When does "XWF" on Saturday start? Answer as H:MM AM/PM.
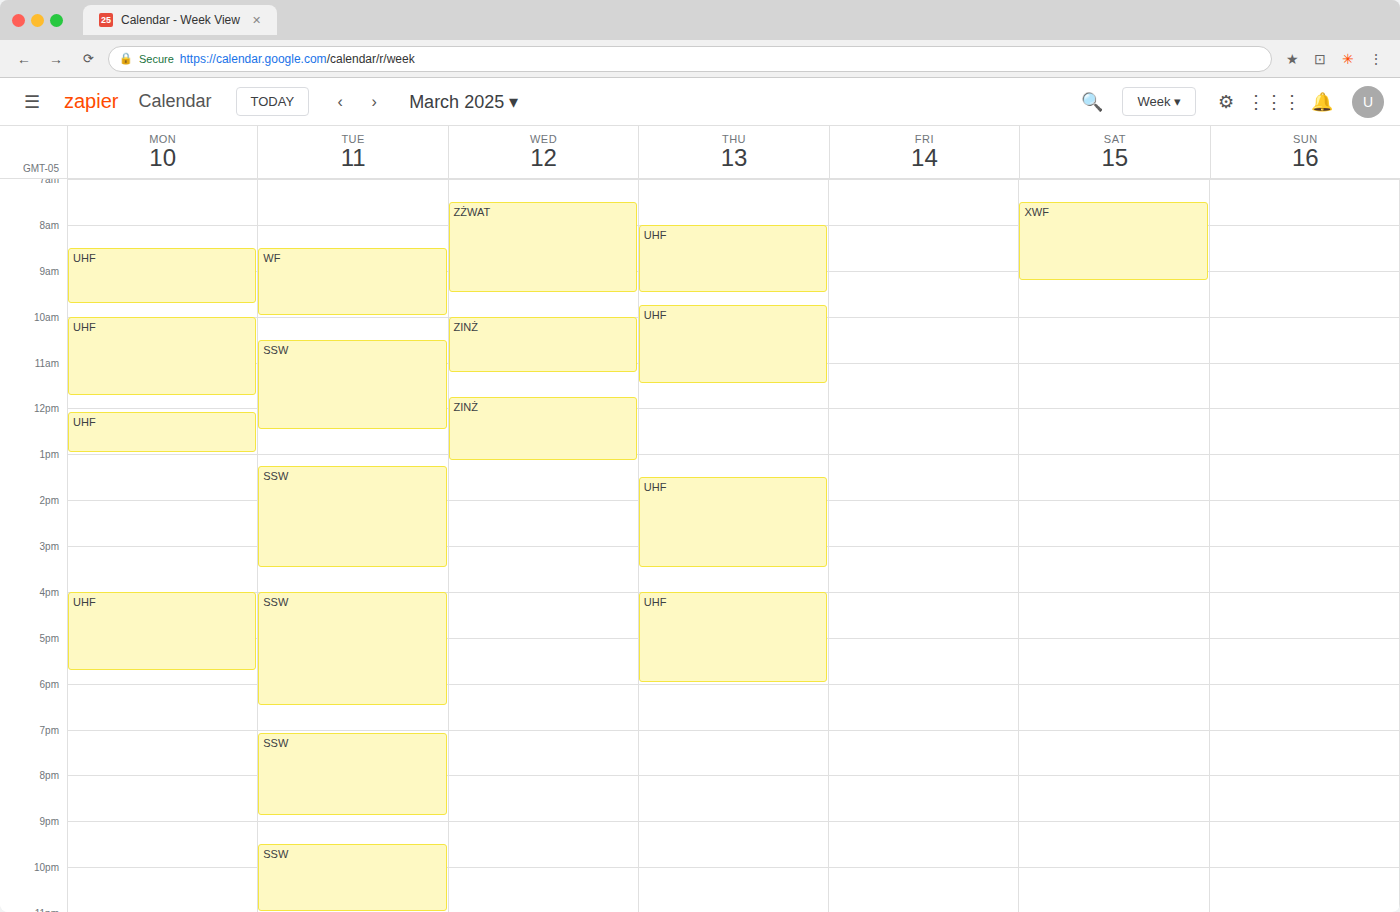
7:30 AM